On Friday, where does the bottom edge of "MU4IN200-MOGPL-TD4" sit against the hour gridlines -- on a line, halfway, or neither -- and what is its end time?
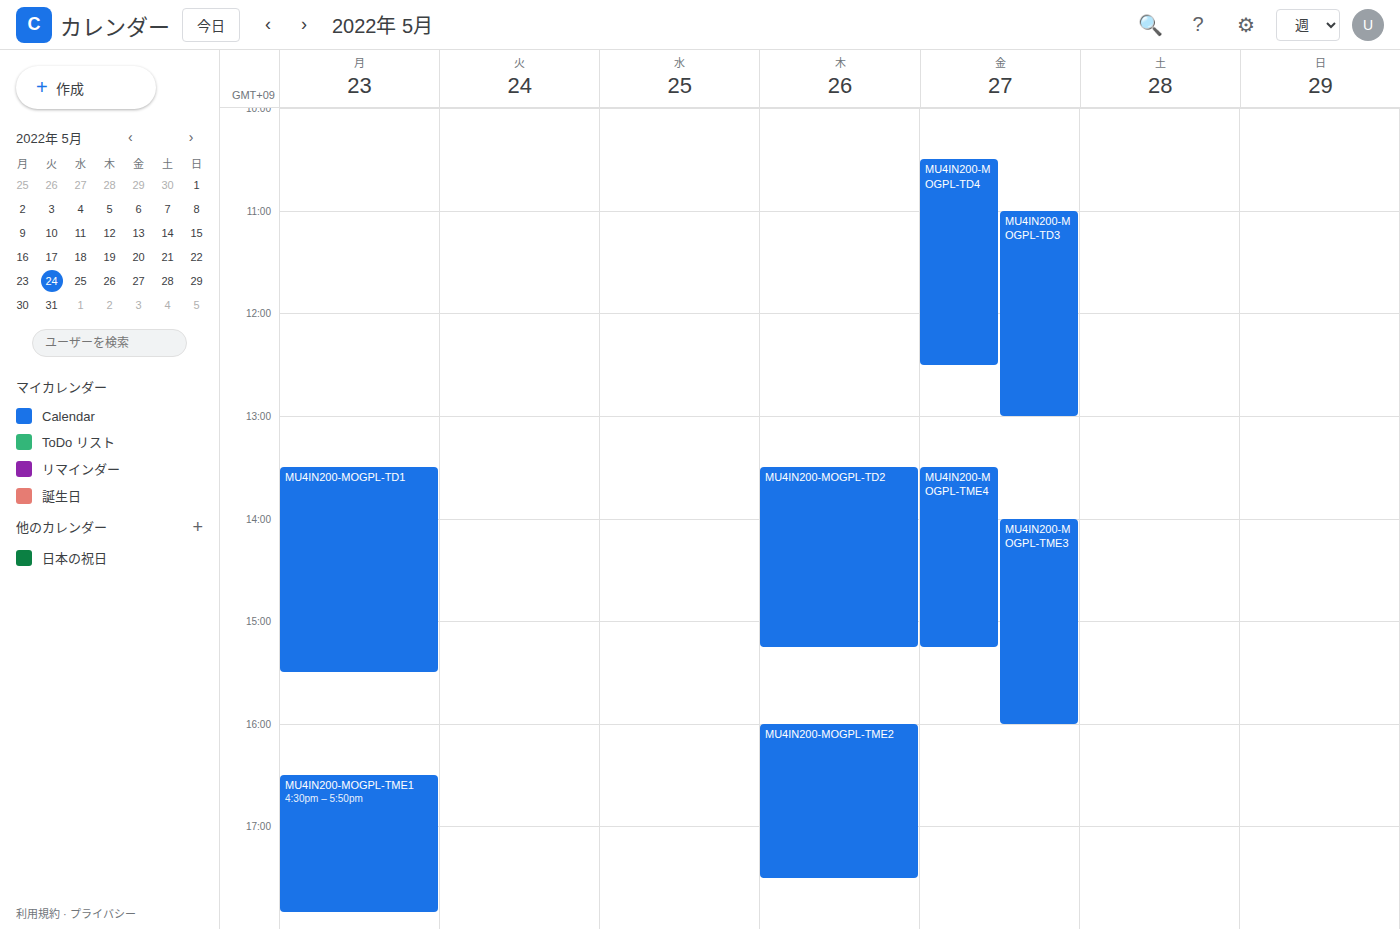
12:30 PM -- halfway between the 12 PM and 1 PM lines.